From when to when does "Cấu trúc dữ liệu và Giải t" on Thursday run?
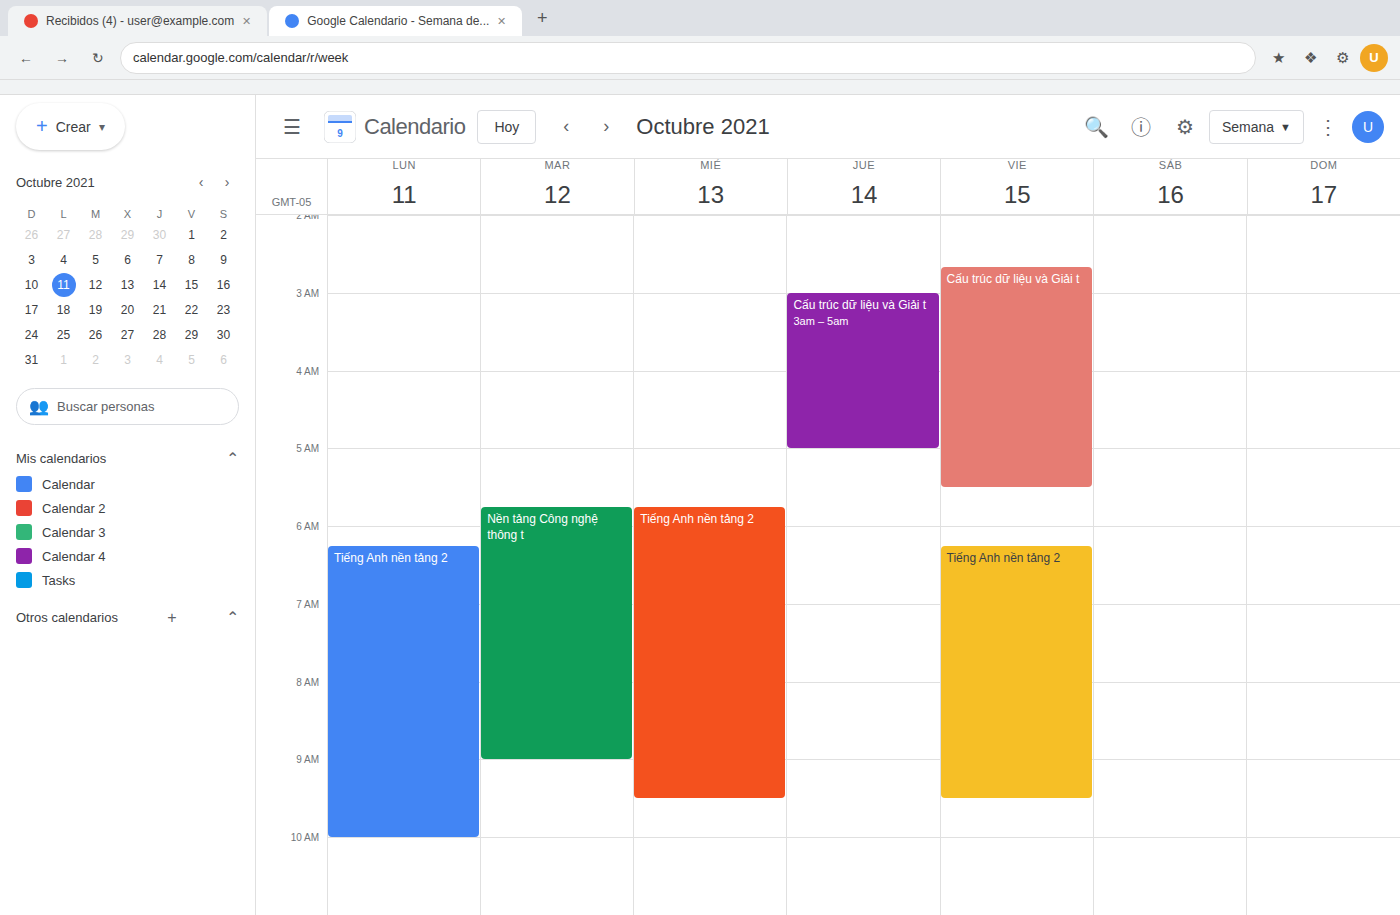
3:00 AM to 5:00 AM